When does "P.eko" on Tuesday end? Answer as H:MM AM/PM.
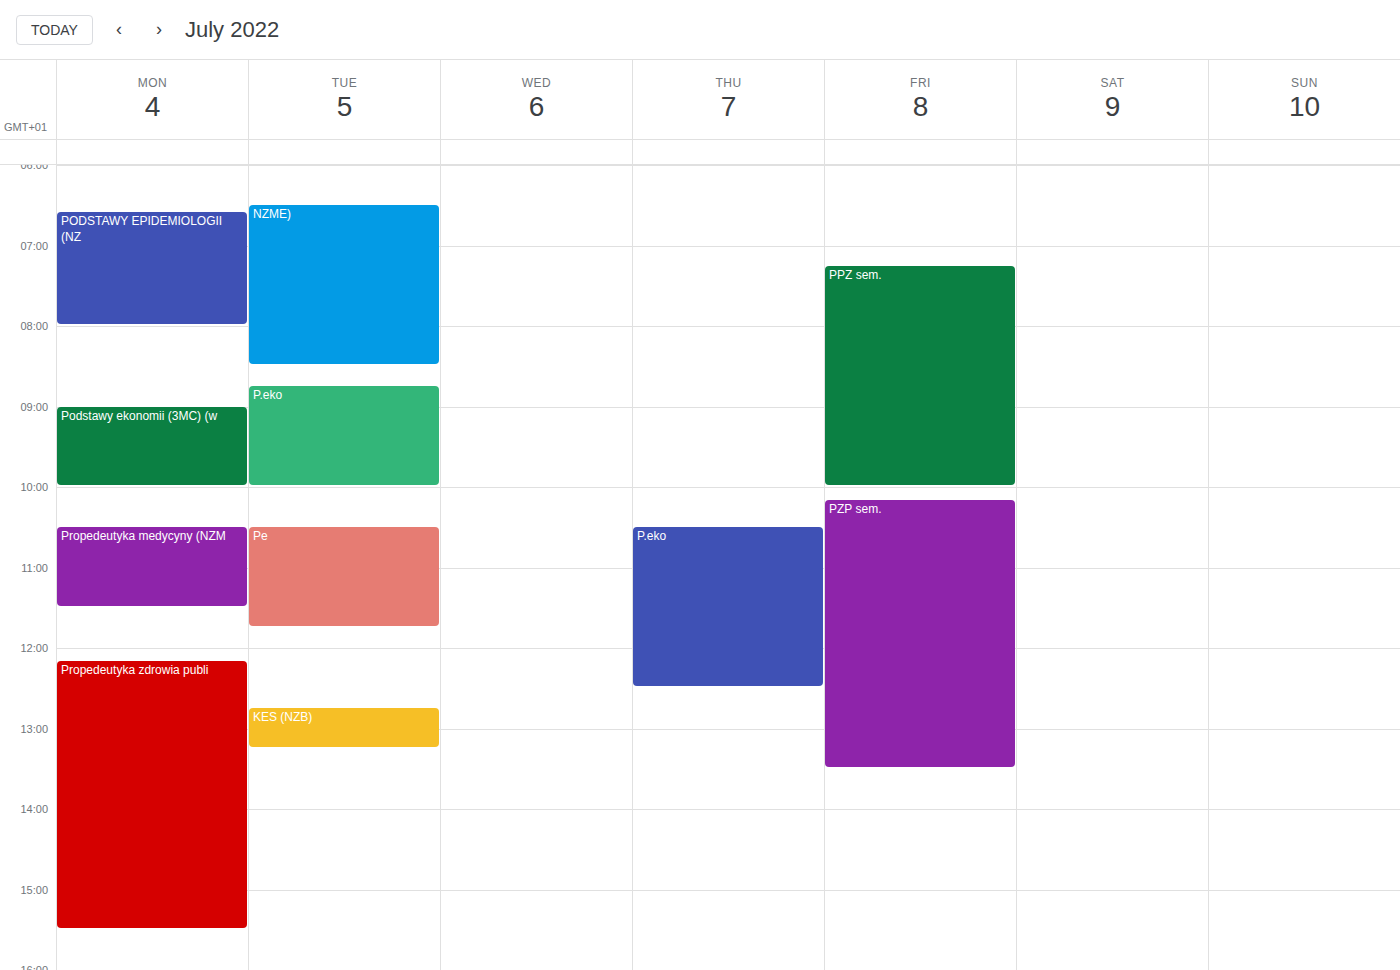
10:00 AM